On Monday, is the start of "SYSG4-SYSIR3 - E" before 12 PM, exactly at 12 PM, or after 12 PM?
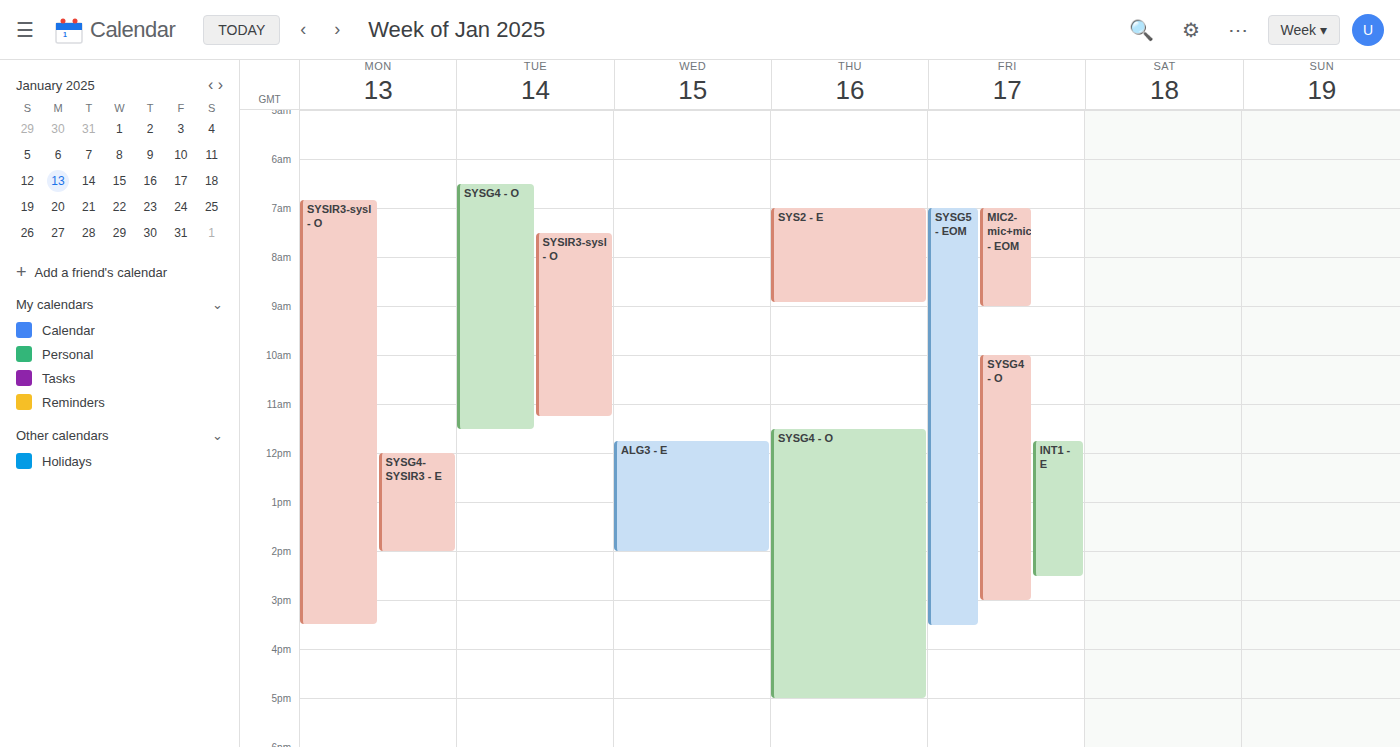
12:00 PM -- exactly at 12 PM, on the 12 PM line.